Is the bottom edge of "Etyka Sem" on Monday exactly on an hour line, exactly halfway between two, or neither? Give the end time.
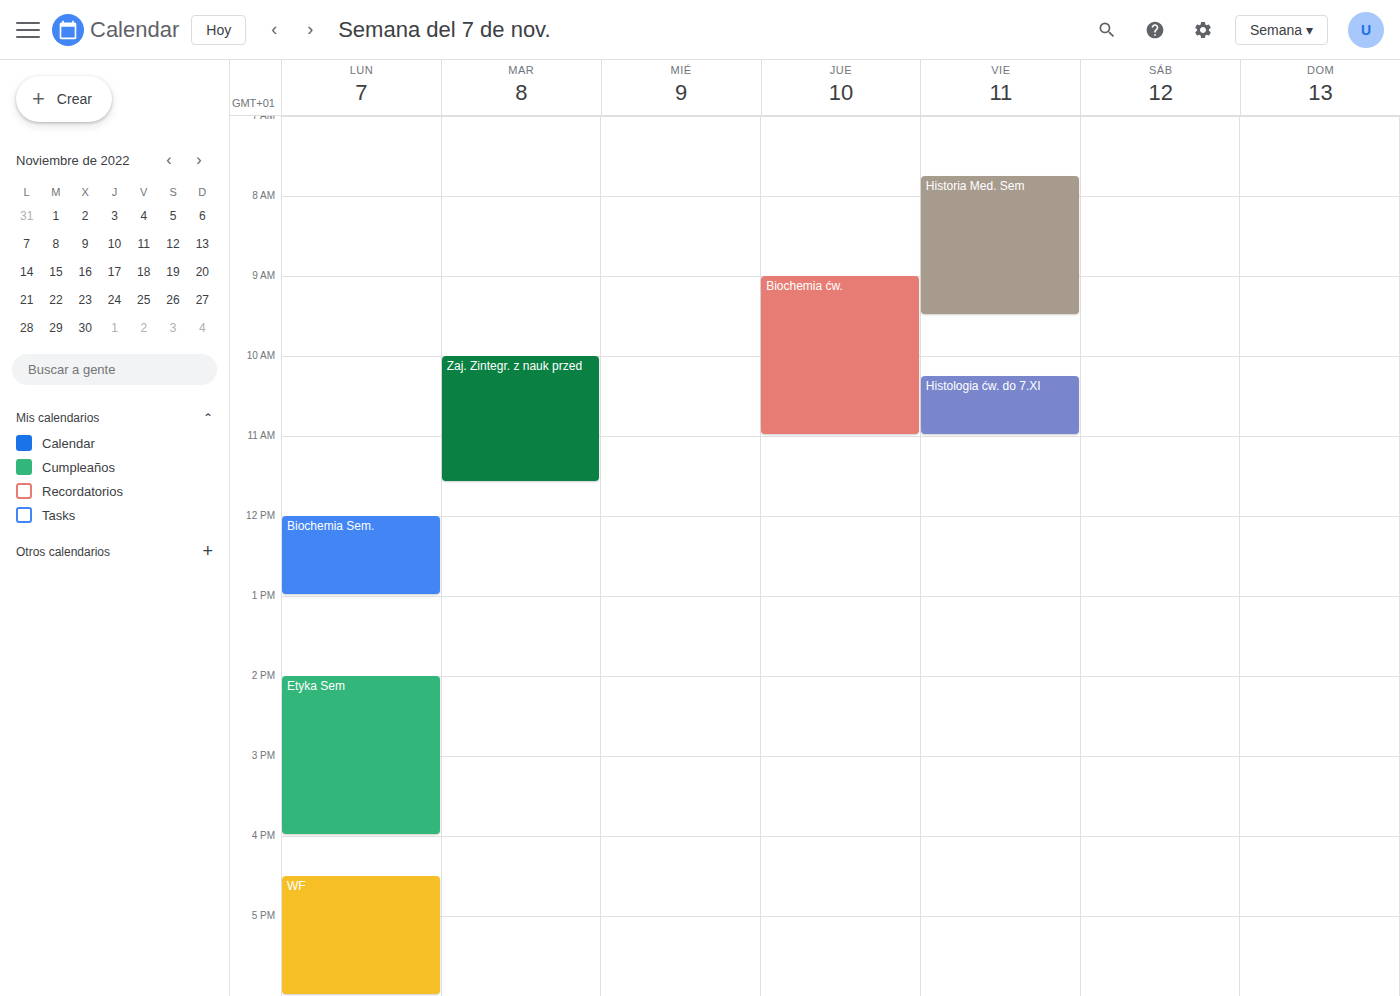
4:00 PM -- exactly on the 4 PM line.